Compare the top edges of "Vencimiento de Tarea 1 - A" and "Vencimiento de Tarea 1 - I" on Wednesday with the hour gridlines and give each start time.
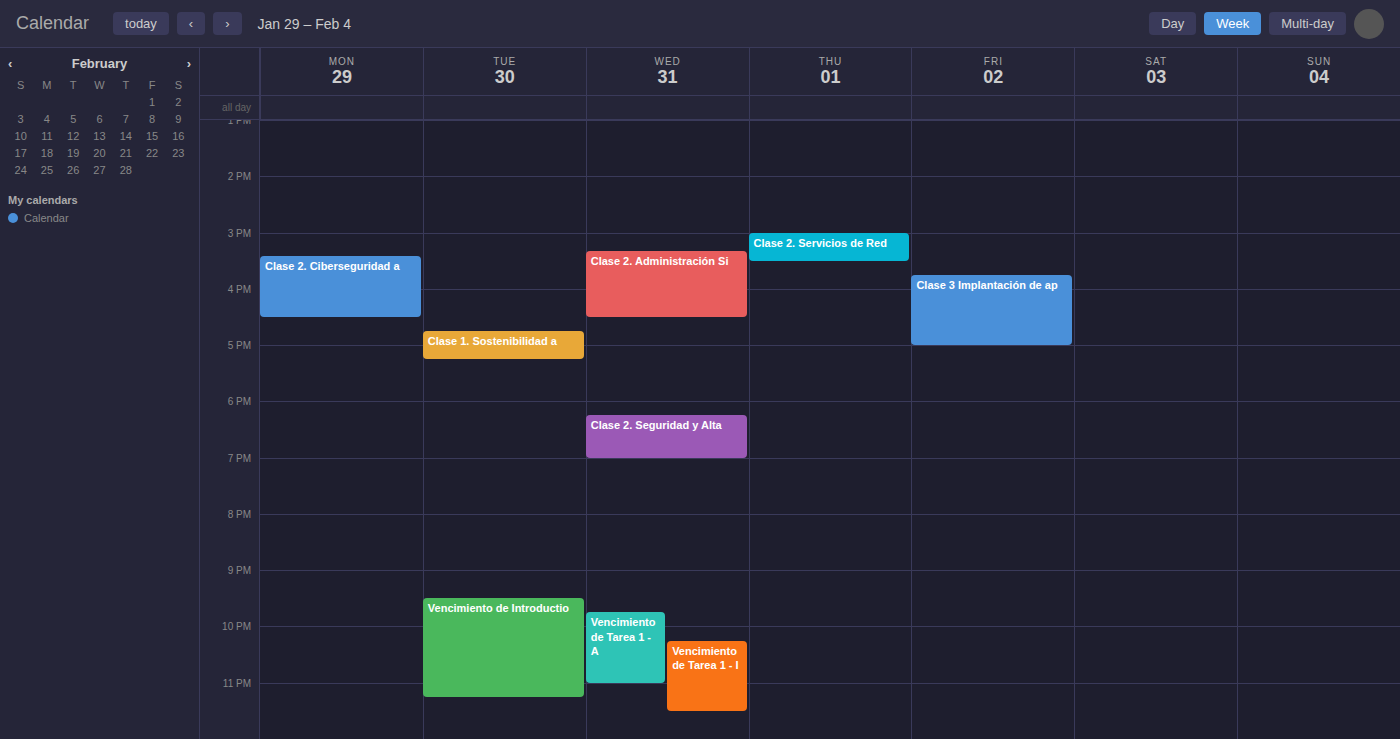
"Vencimiento de Tarea 1 - A": 9:45 PM, neither: three quarters of the way from the 9 PM line to the 10 PM line. "Vencimiento de Tarea 1 - I": 10:15 PM, neither: a quarter of the way from the 10 PM line to the 11 PM line.